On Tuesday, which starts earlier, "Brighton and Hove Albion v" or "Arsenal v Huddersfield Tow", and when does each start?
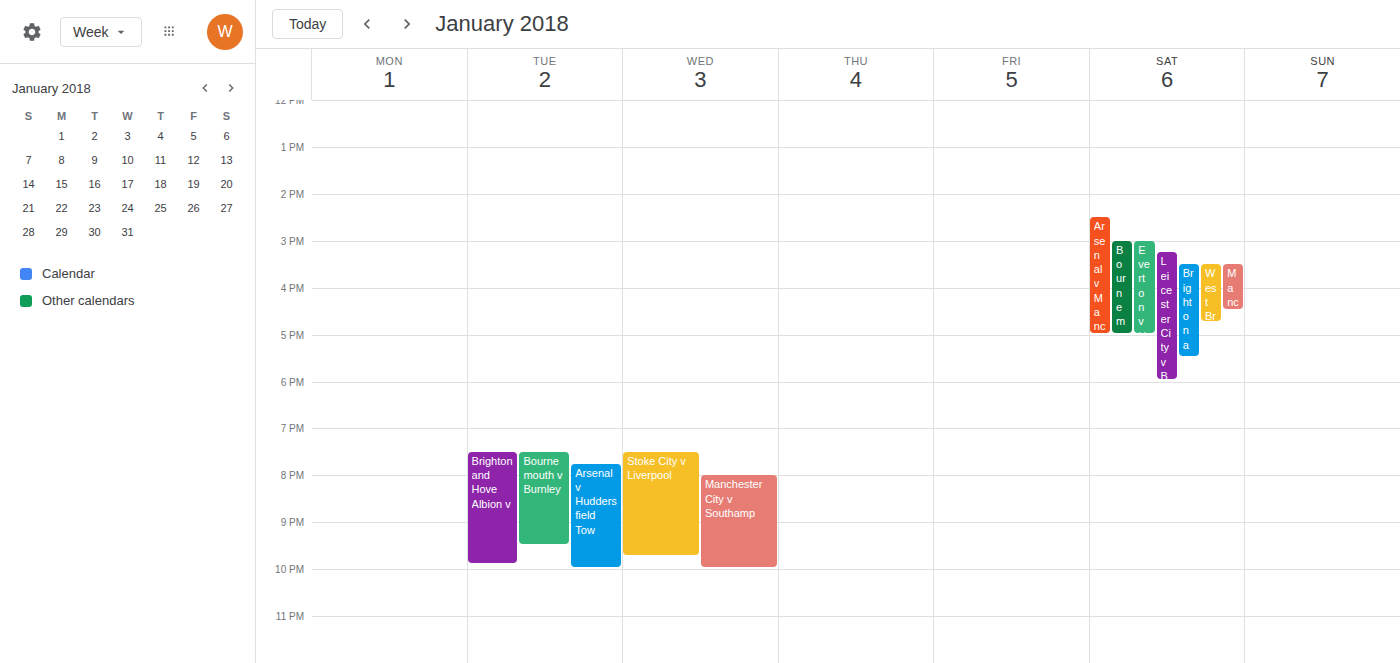
"Brighton and Hove Albion v" 19:30; "Arsenal v Huddersfield Tow" 19:45.